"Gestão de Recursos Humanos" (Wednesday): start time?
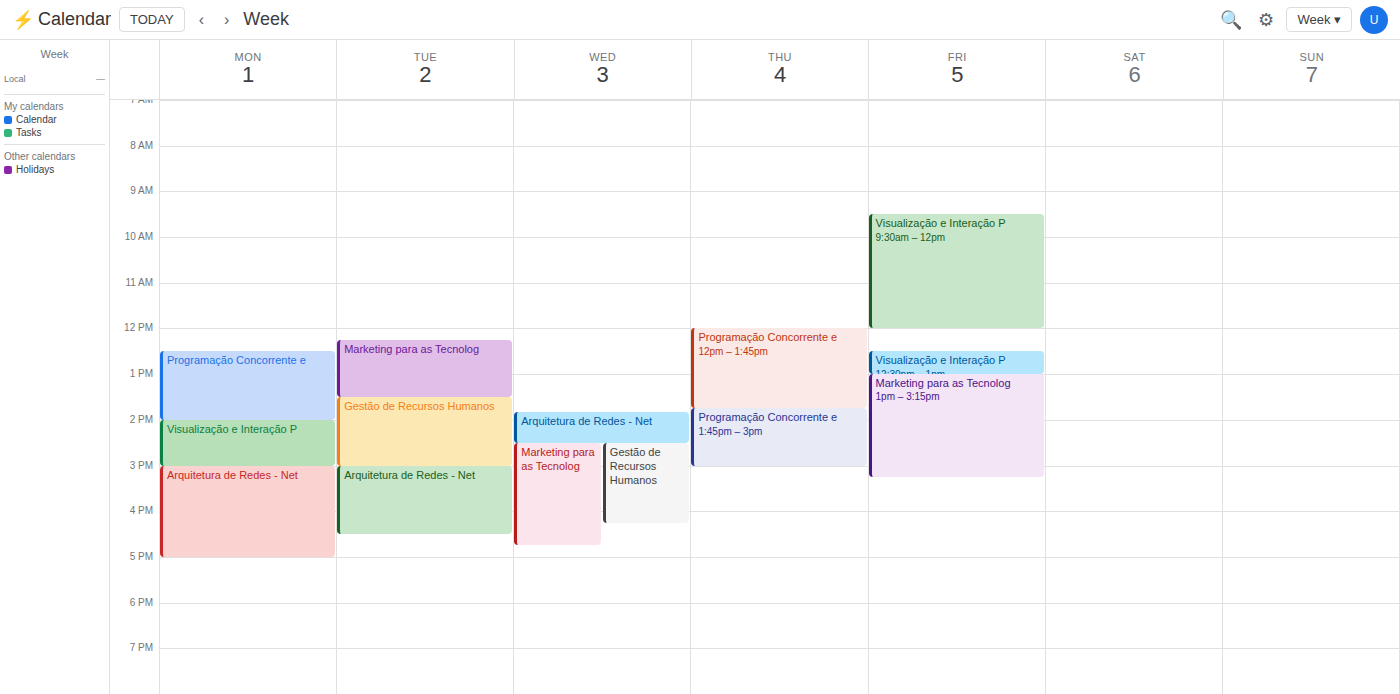
2:30 PM